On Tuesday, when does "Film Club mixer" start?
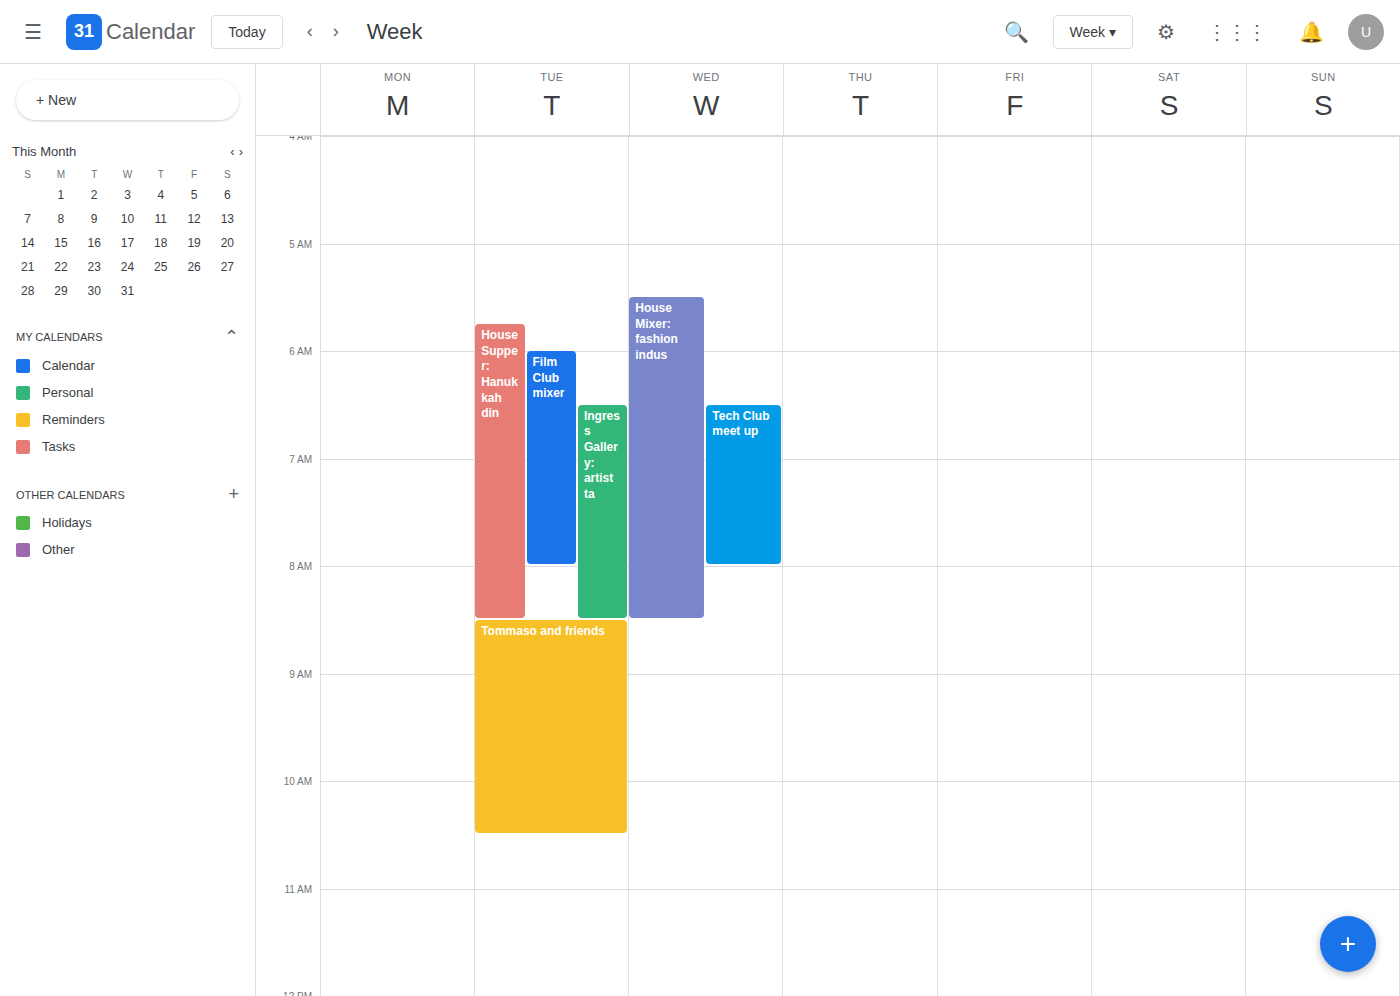
6:00 AM